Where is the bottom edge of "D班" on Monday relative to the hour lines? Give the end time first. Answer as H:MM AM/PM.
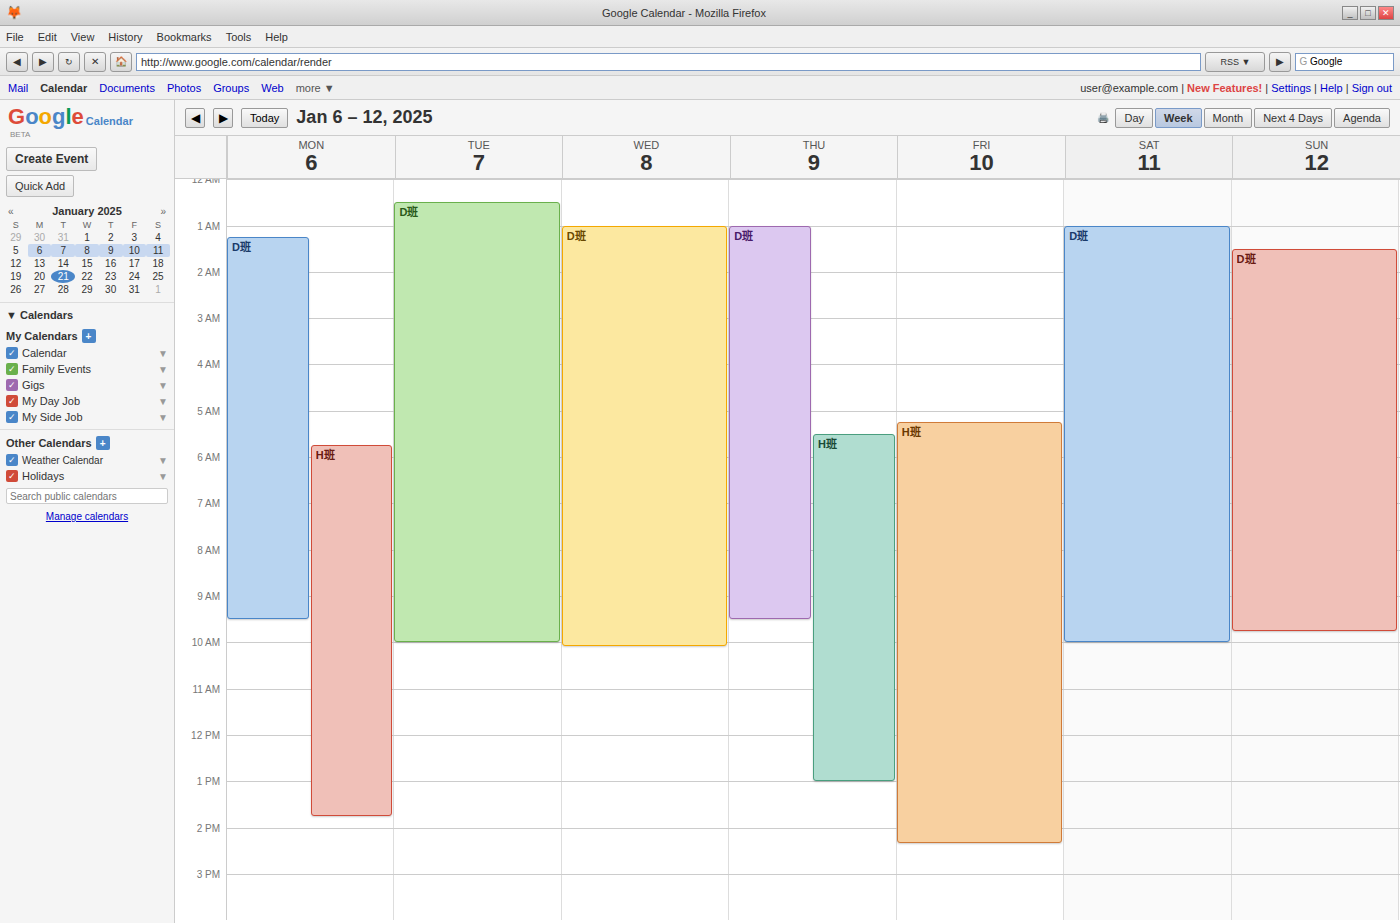
9:30 AM -- halfway between the 9 AM and 10 AM lines.